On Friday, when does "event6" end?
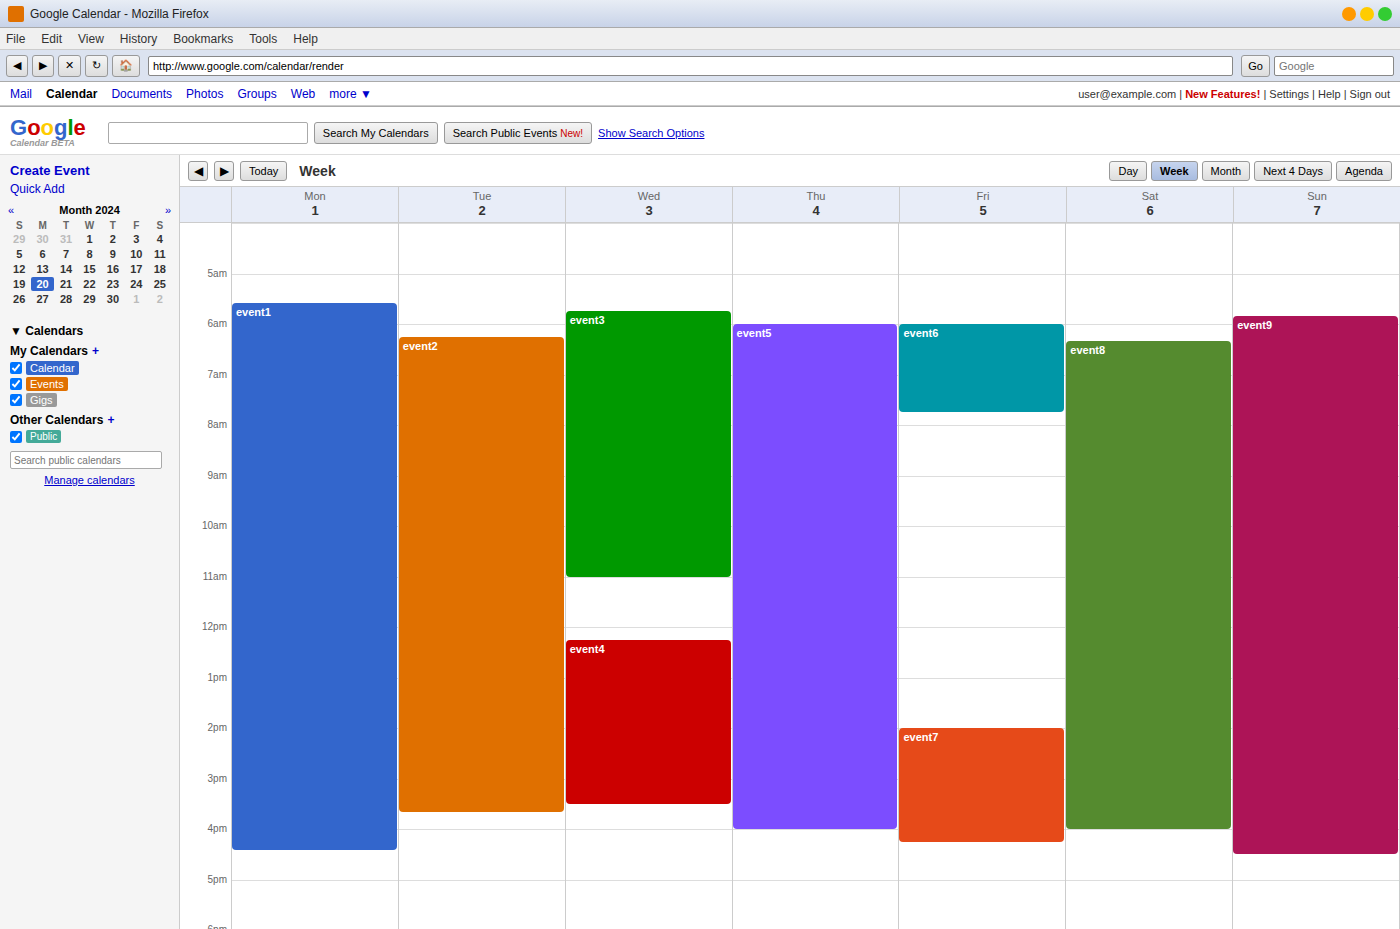
7:45 AM